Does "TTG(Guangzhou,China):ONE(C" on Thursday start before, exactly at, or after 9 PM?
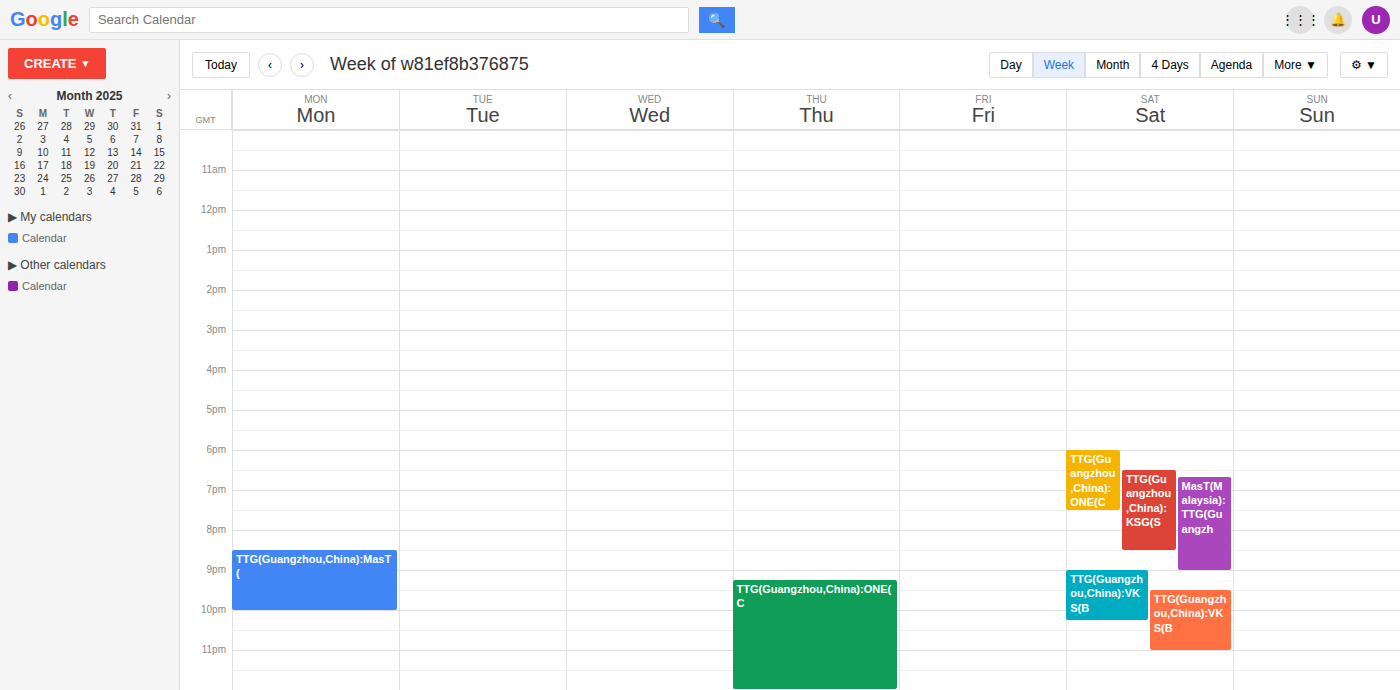
9:15 PM -- after 9 PM, 15 minutes below the 9 PM line.